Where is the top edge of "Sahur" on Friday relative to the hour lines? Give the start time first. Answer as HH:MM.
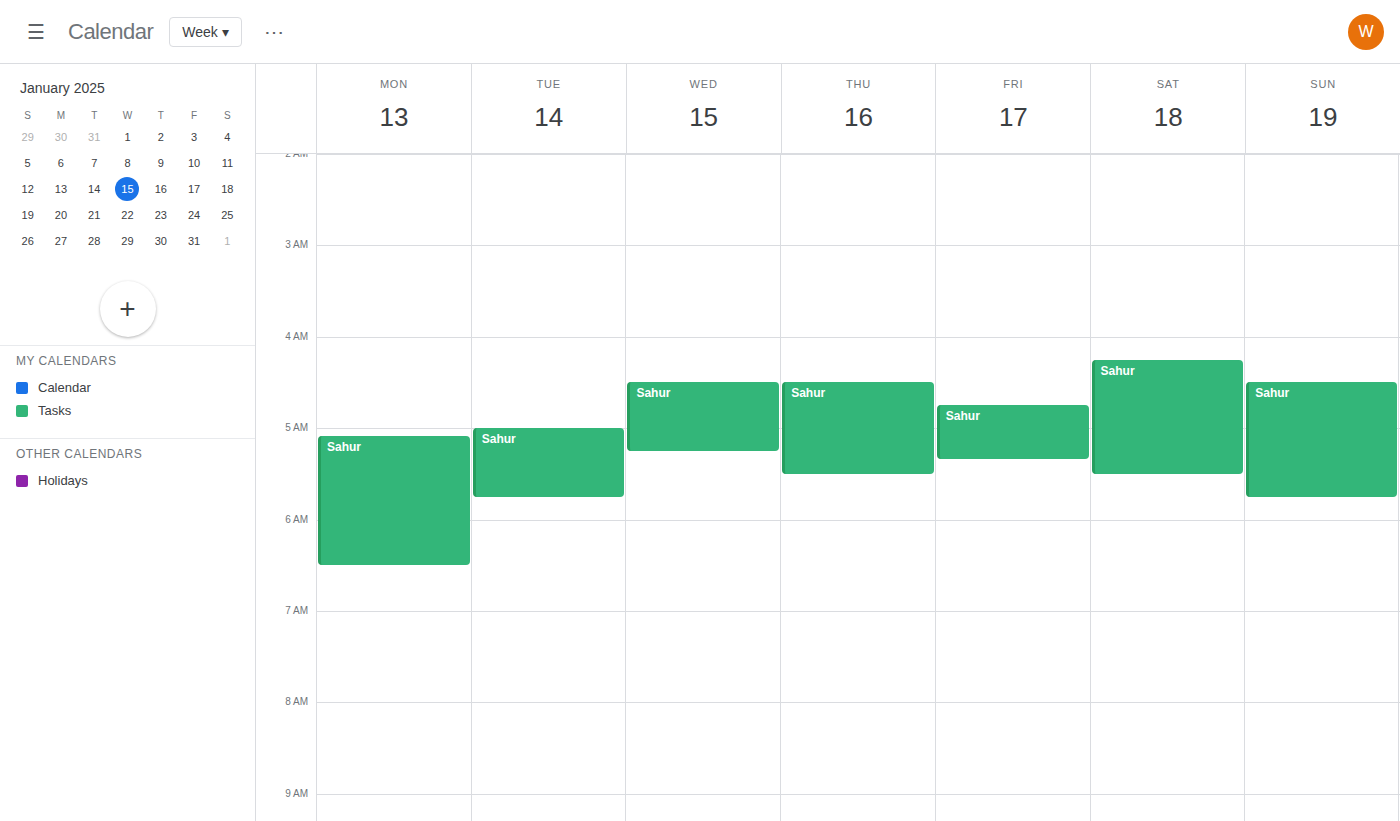
04:45 -- neither: three quarters of the way from the 04:00 line to the 05:00 line.